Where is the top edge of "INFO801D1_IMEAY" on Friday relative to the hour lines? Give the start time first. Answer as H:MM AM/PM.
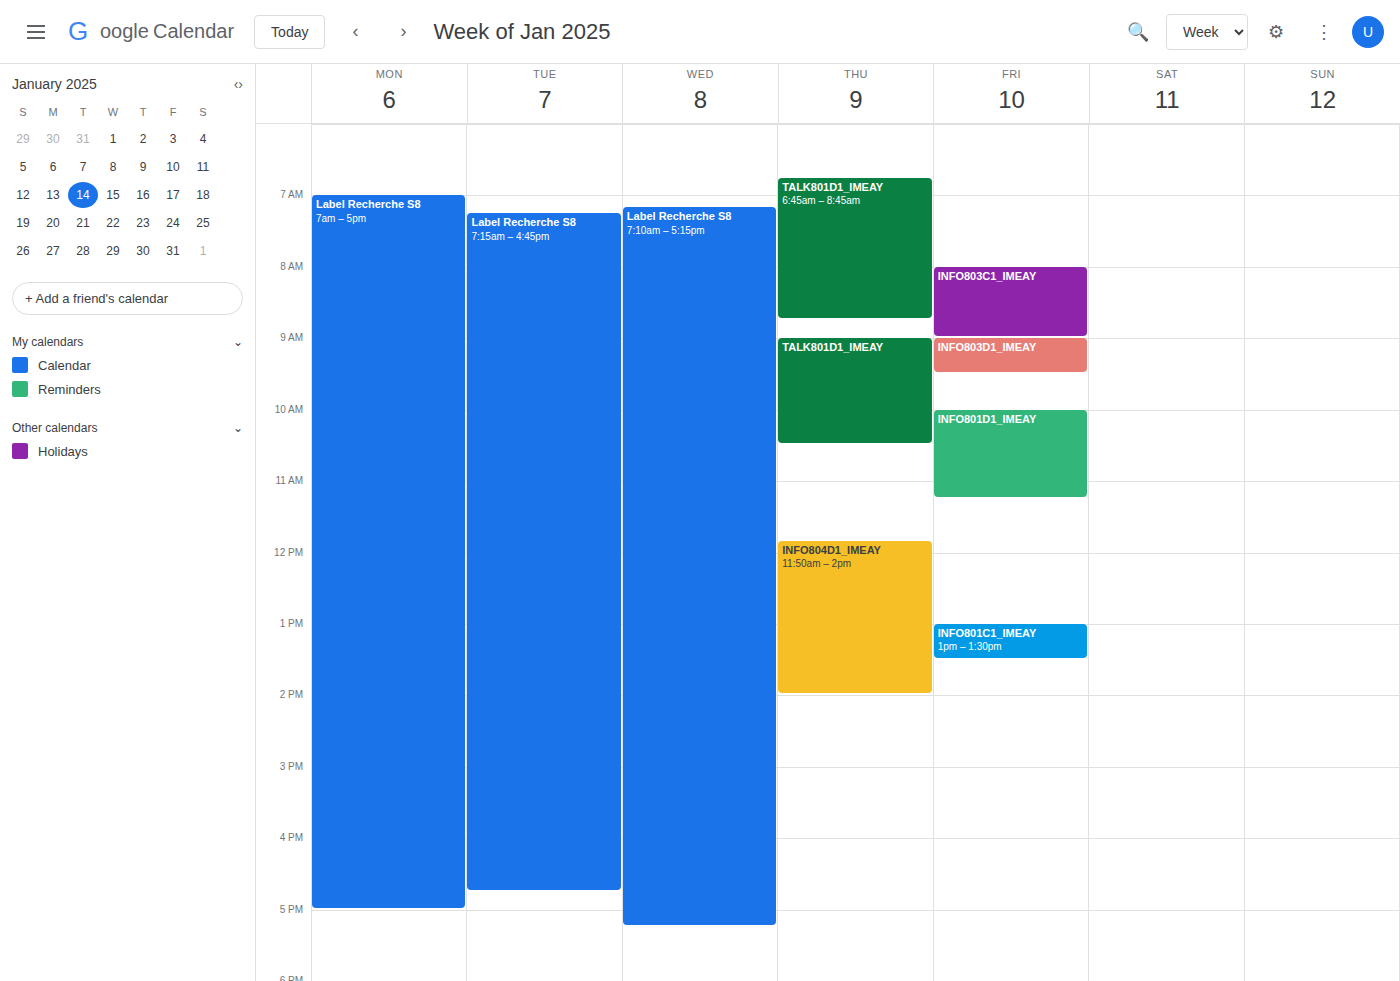
10:00 AM -- exactly on the 10 AM line.